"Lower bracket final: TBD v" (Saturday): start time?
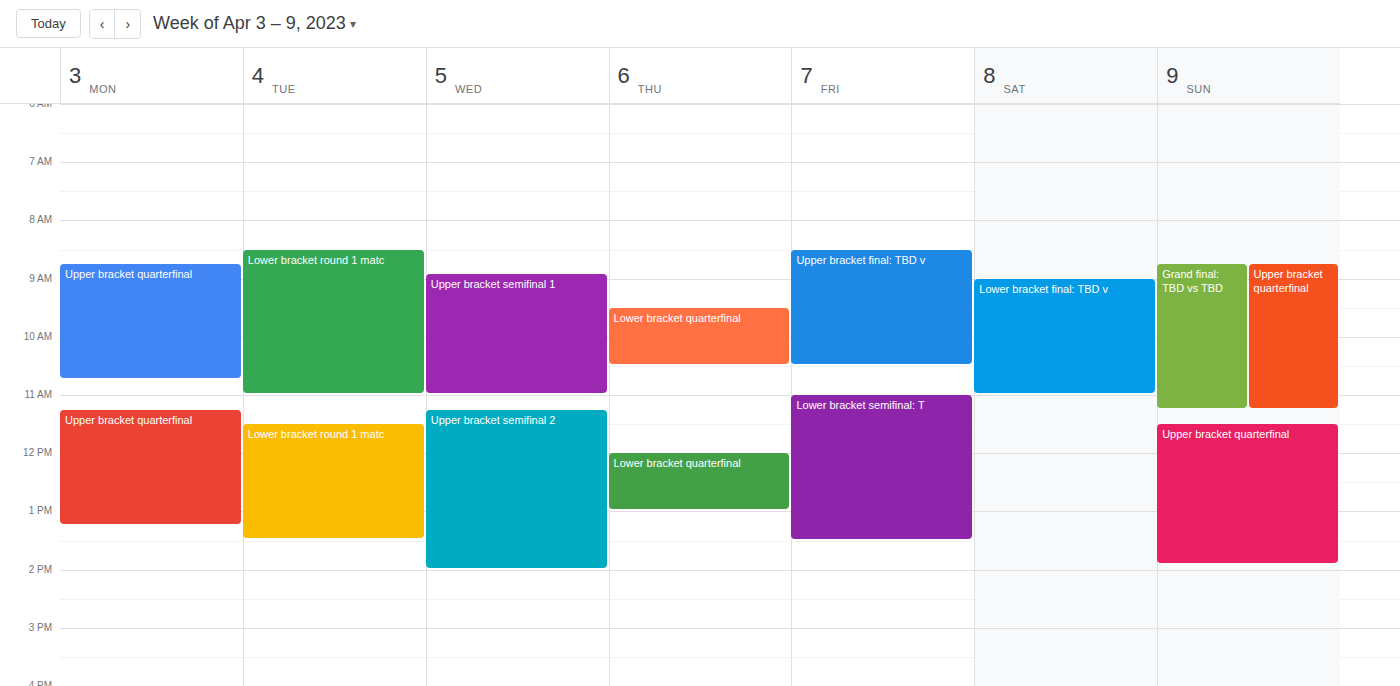
9:00 AM